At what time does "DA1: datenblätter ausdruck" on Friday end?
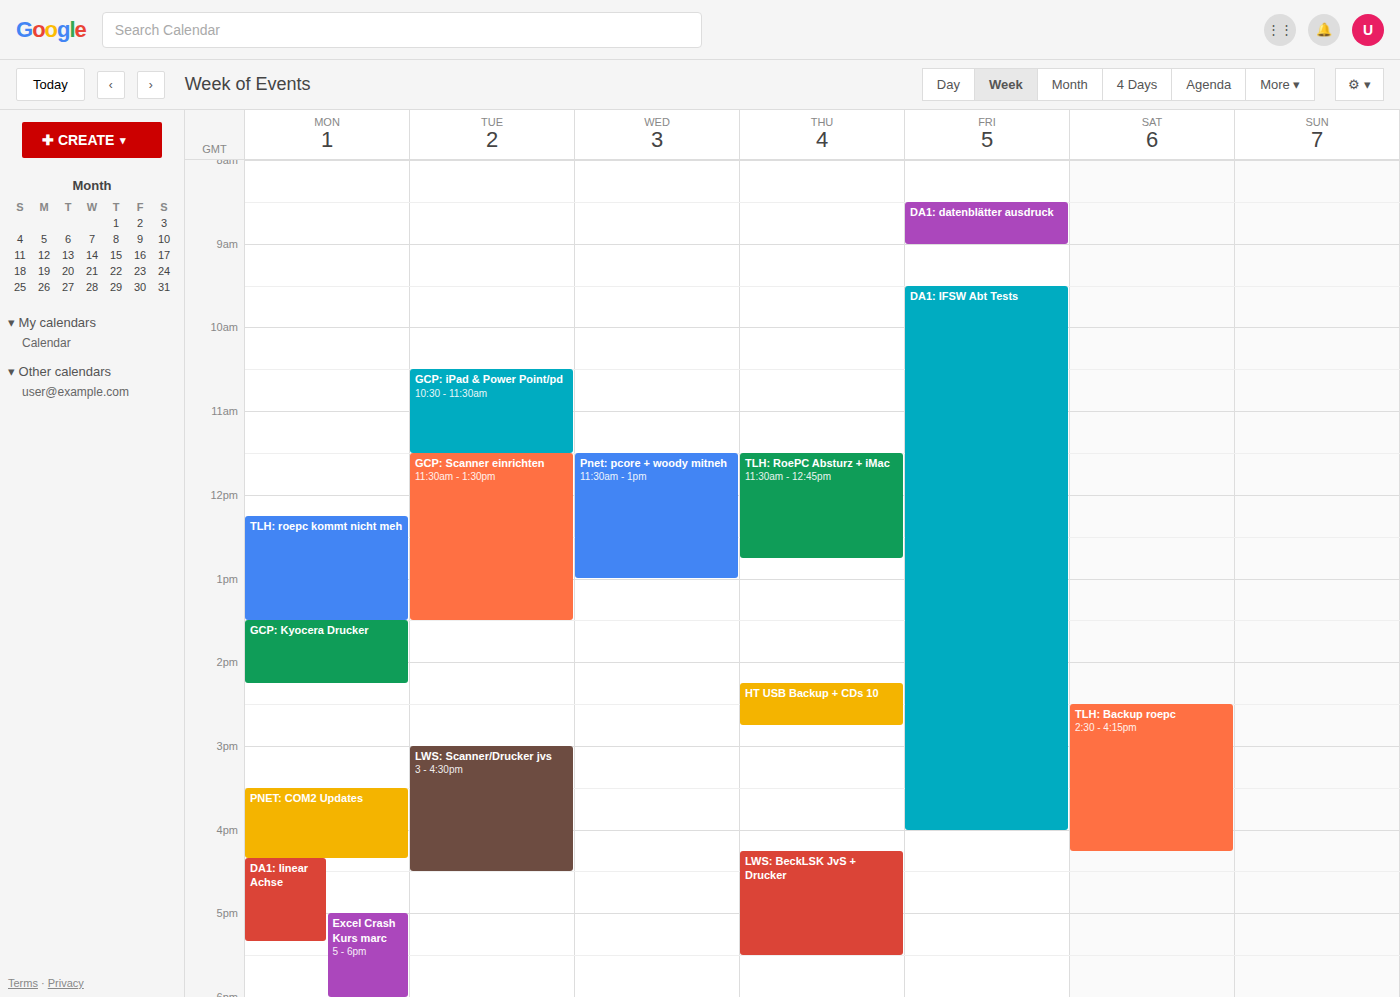
9:00 AM